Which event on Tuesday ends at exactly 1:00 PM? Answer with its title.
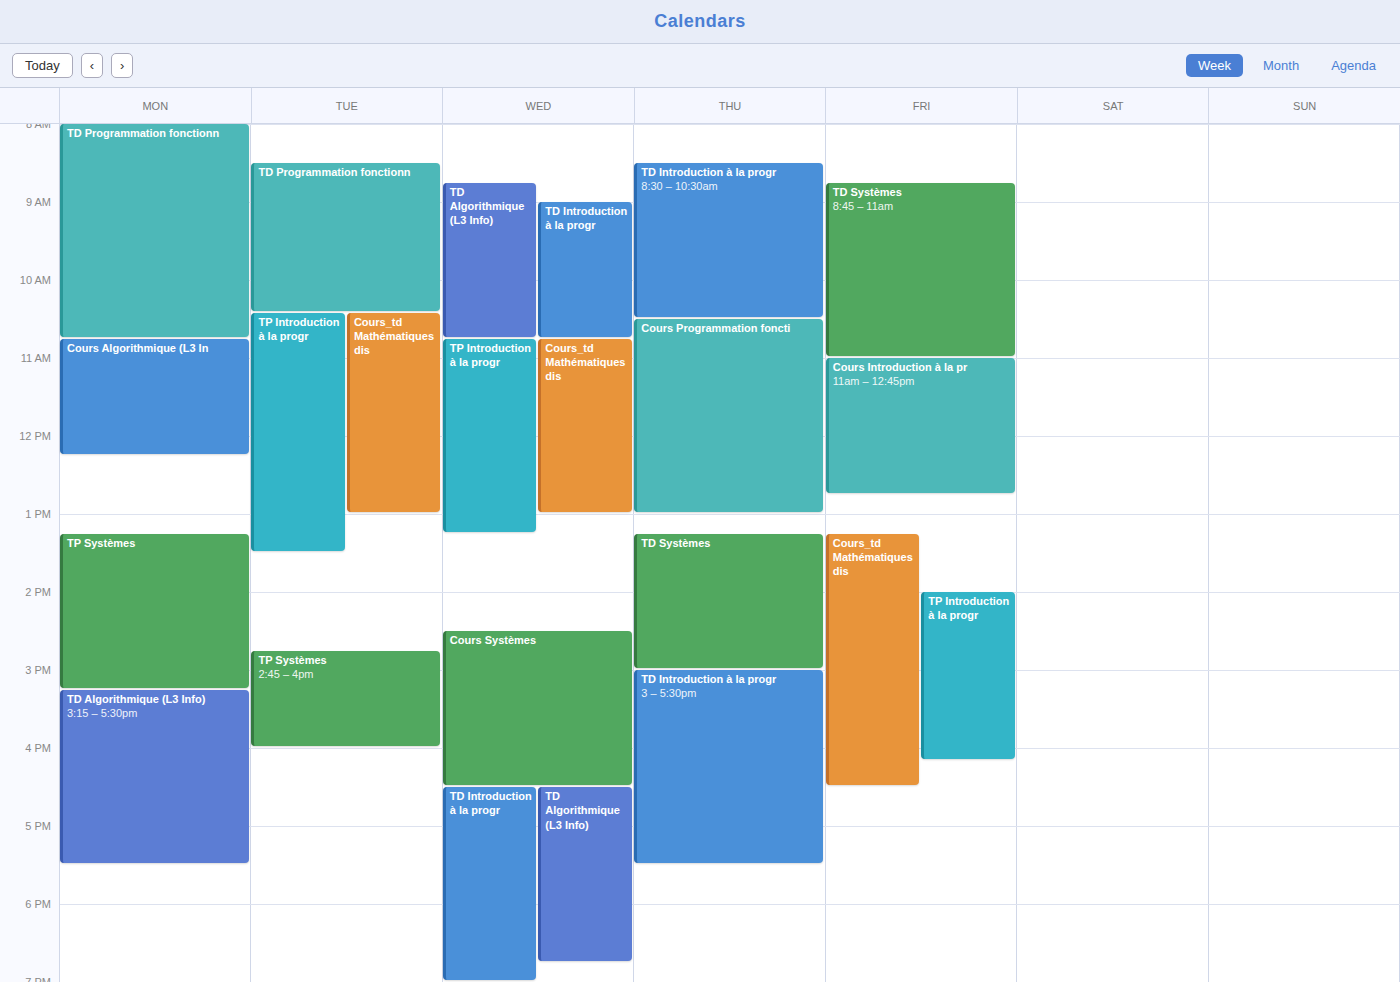
"Cours_td Mathématiques dis"